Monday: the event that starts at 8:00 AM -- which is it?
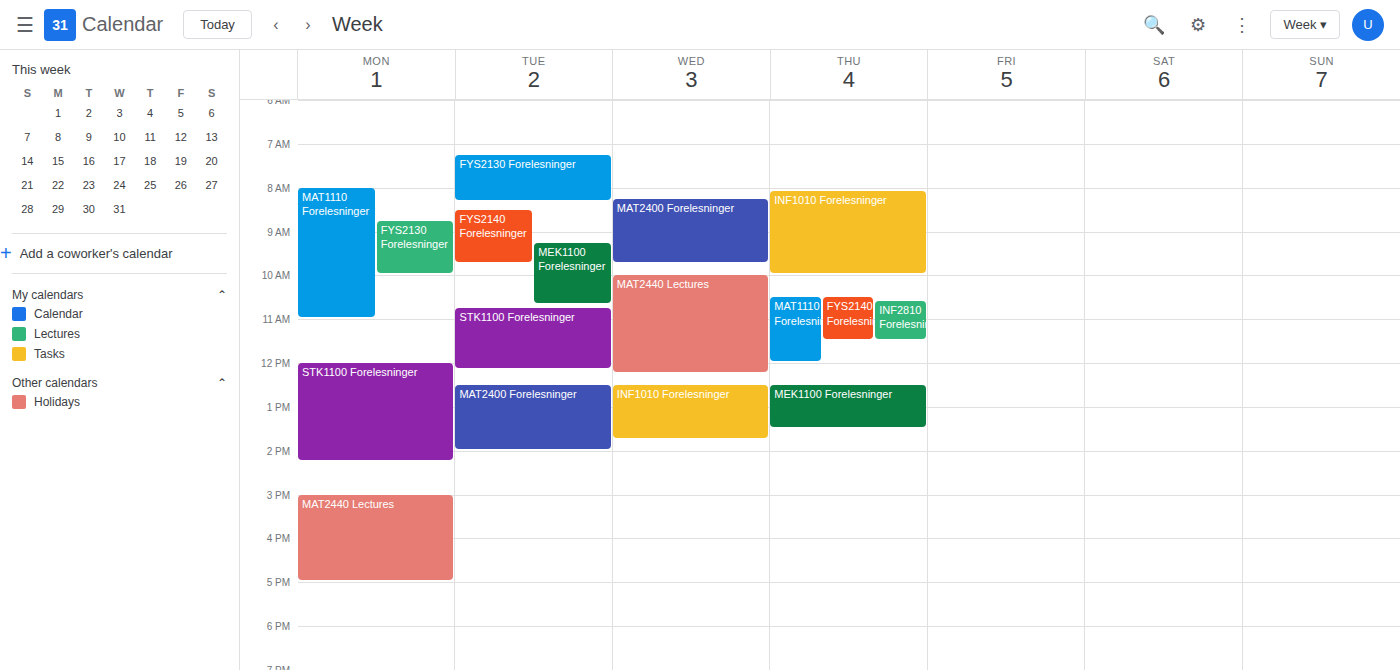
"MAT1110 Forelesninger"